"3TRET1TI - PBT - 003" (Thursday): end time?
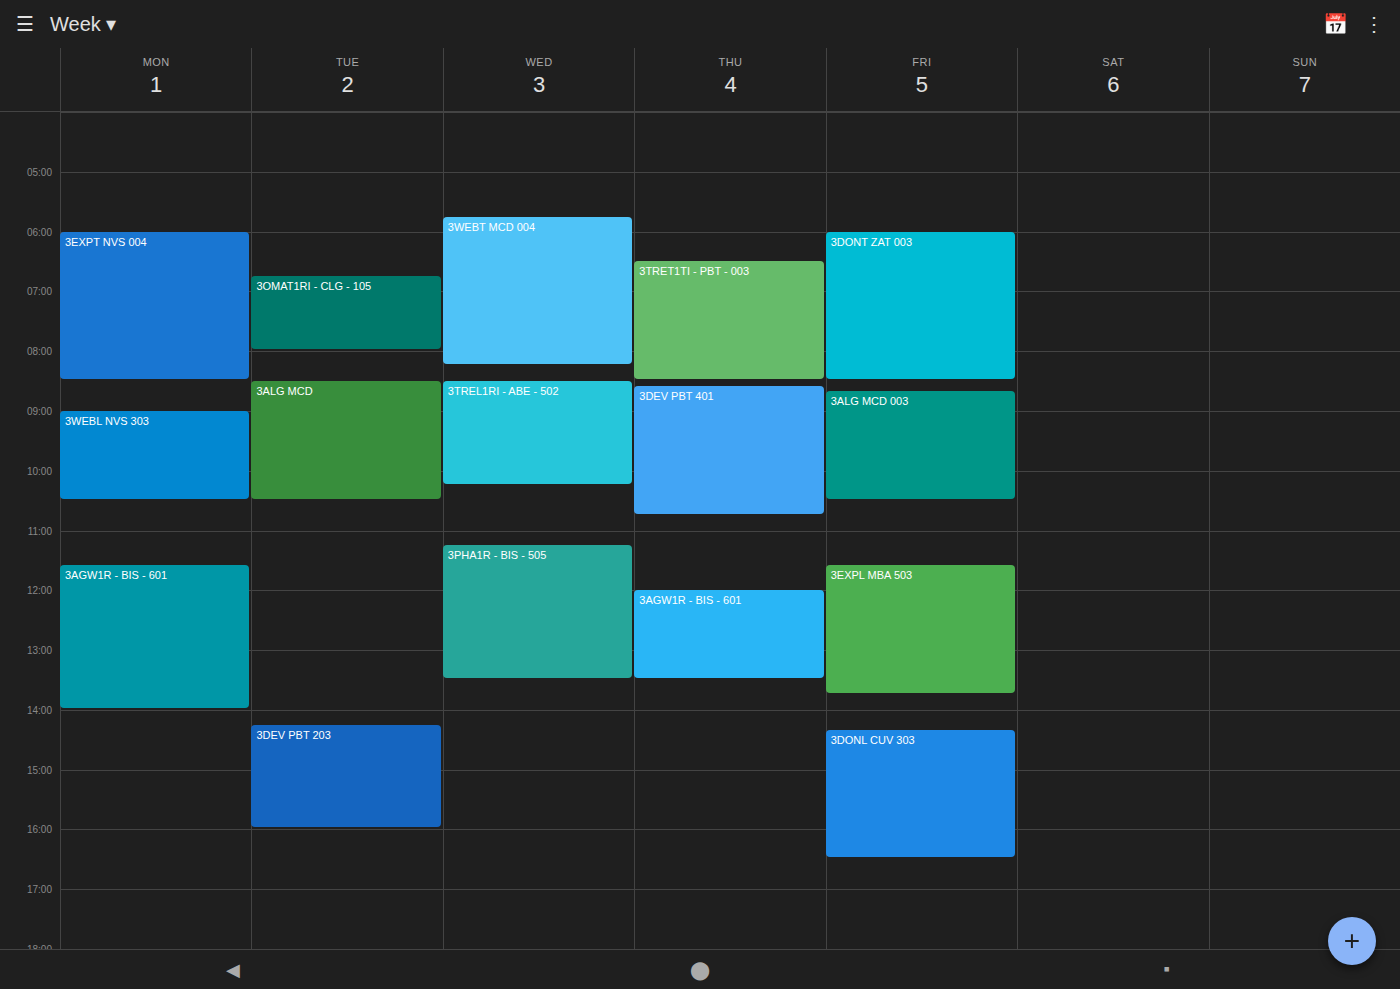
8:30 AM